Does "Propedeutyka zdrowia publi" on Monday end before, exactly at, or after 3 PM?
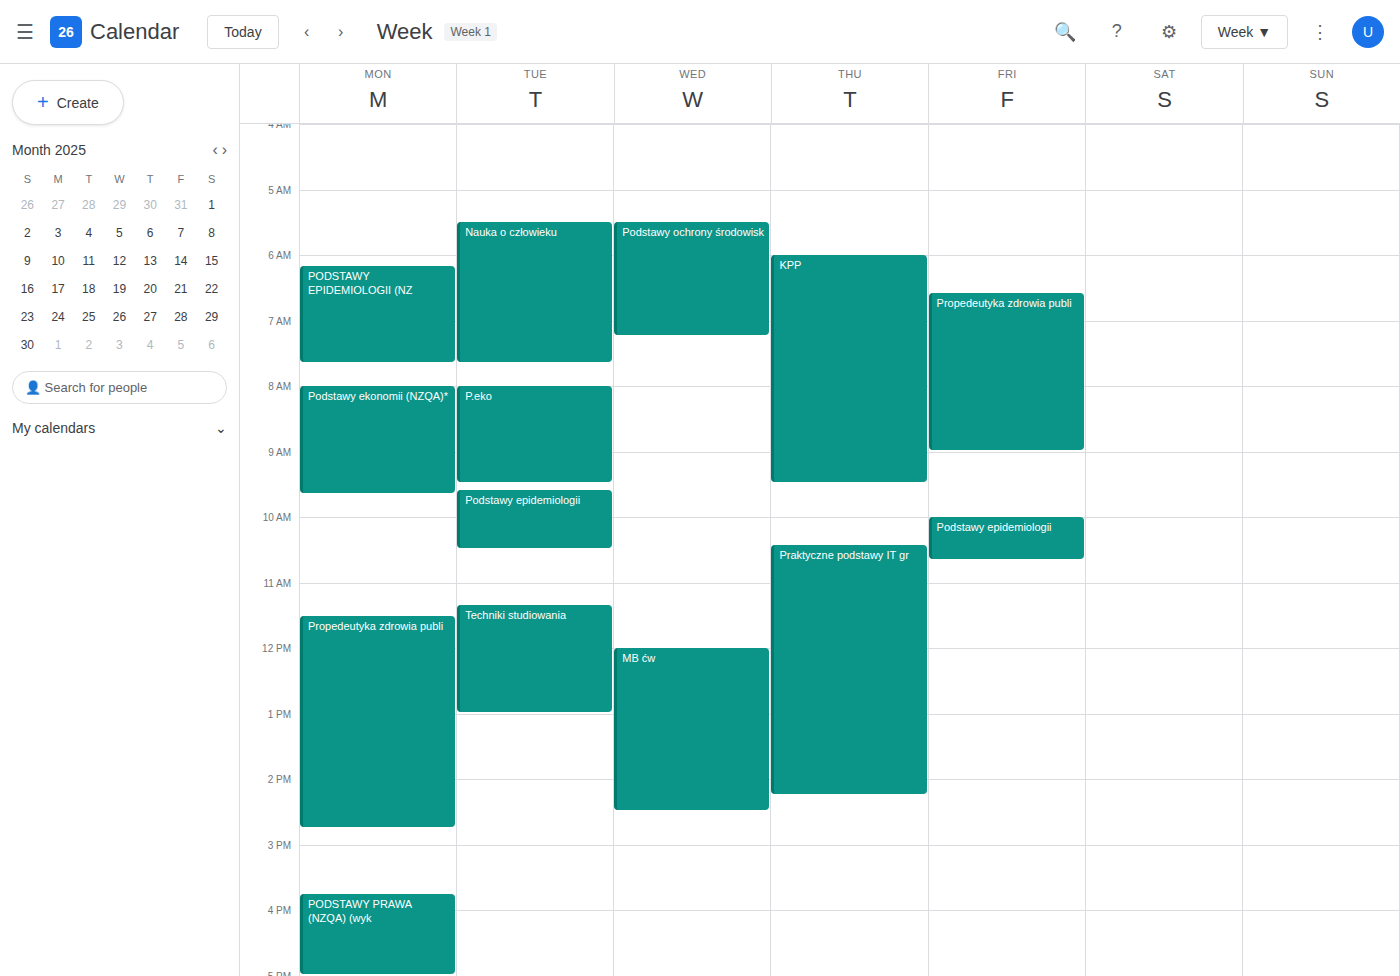
2:45 PM -- before 3 PM, 15 minutes above the 3 PM line.